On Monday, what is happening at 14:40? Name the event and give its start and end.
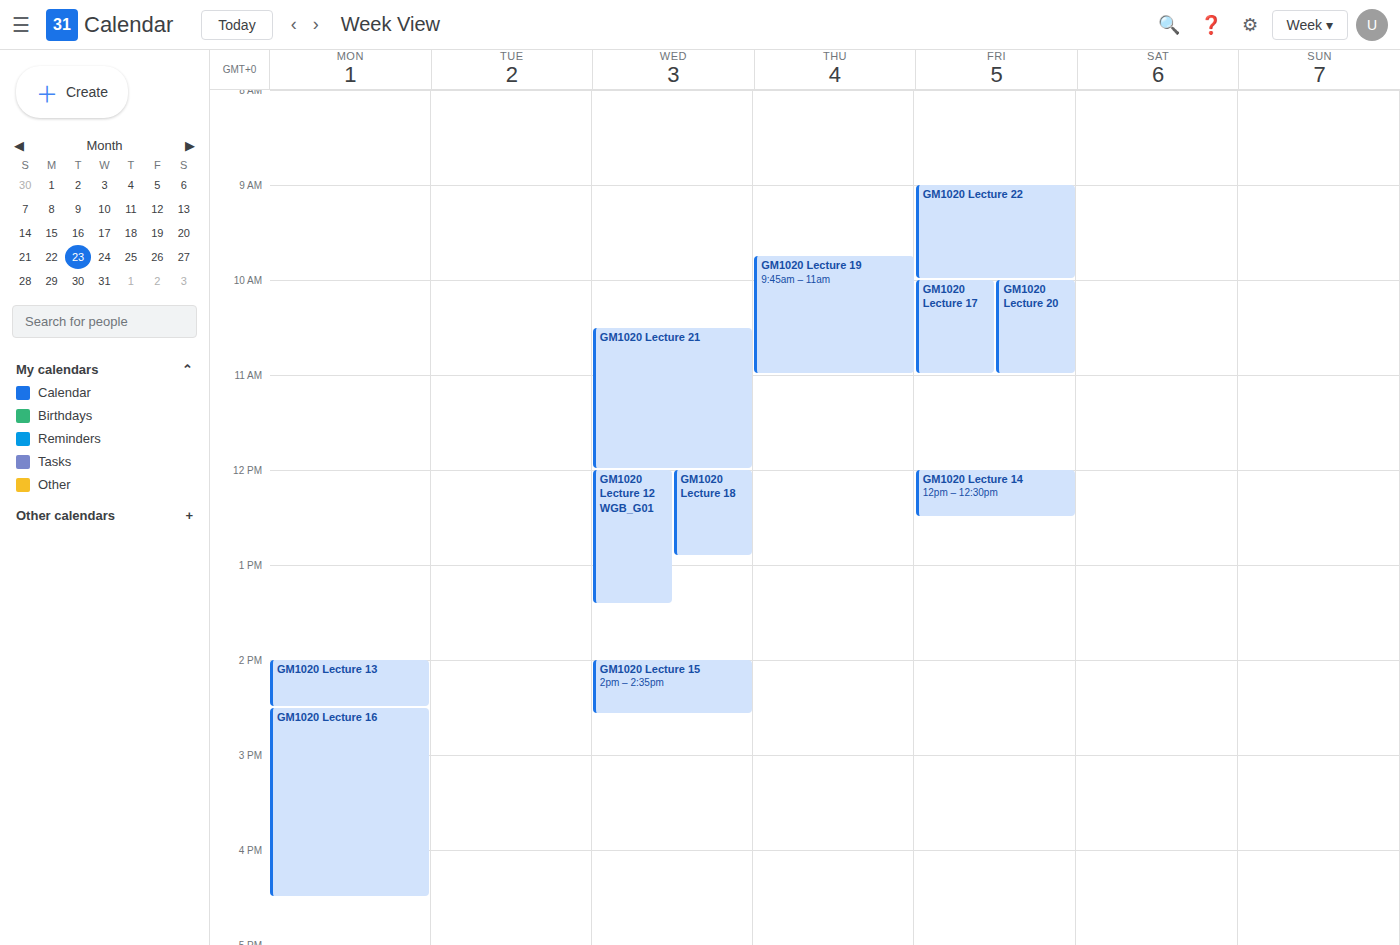
"GM1020 Lecture 16", 14:30 to 16:30